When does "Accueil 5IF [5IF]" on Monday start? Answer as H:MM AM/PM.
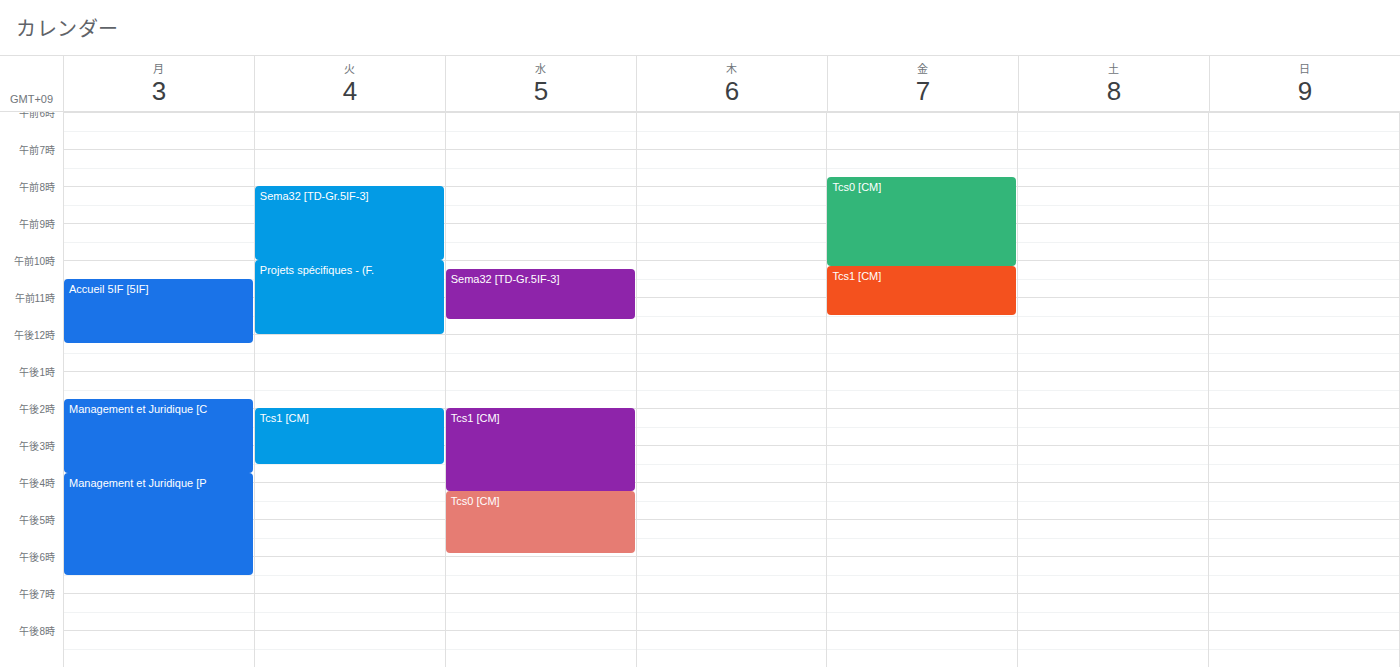
10:30 AM